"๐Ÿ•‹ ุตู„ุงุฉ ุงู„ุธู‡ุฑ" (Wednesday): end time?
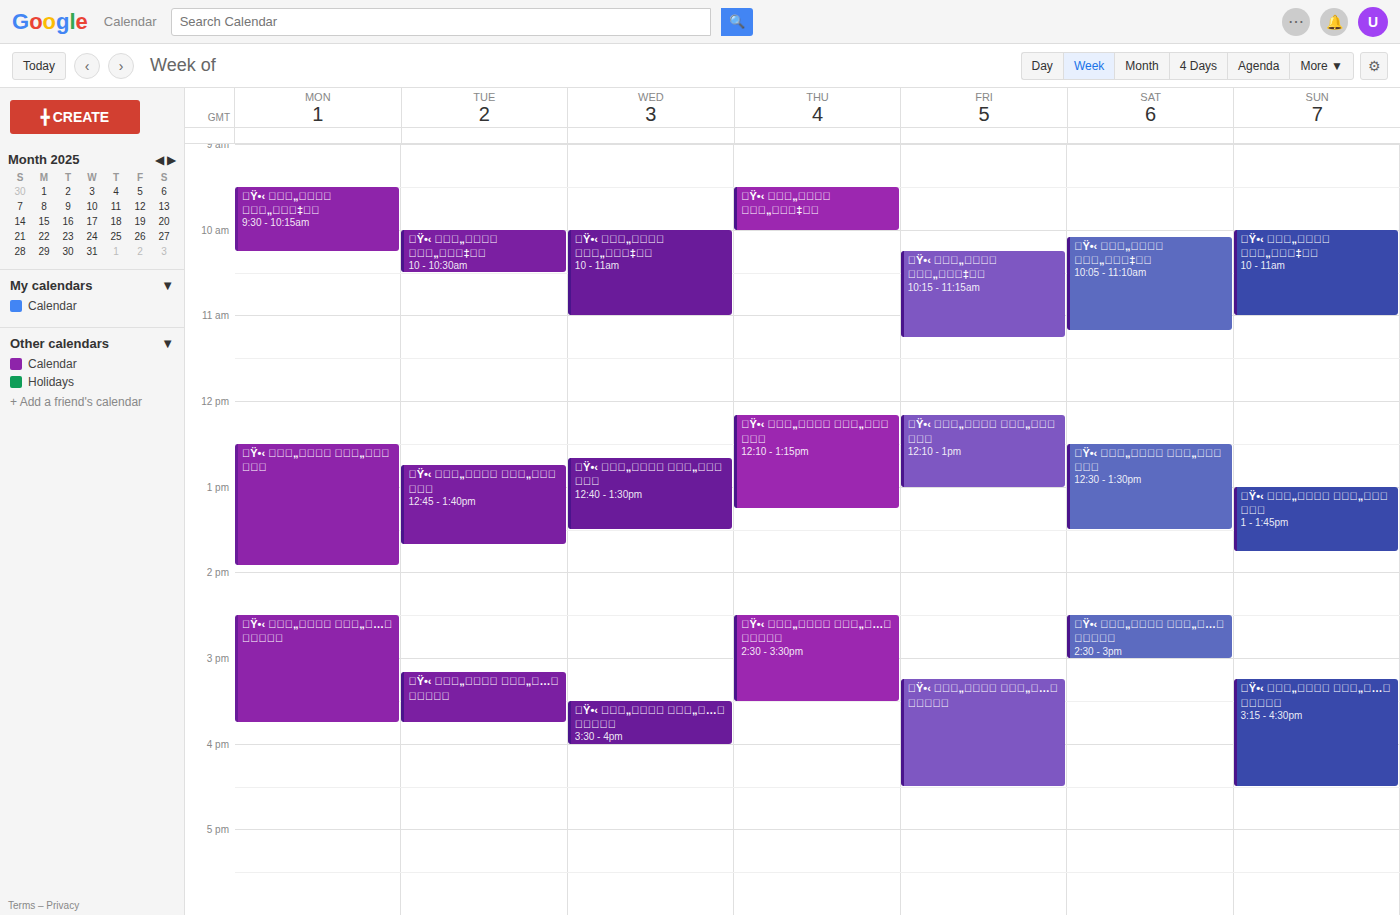
11:00 AM